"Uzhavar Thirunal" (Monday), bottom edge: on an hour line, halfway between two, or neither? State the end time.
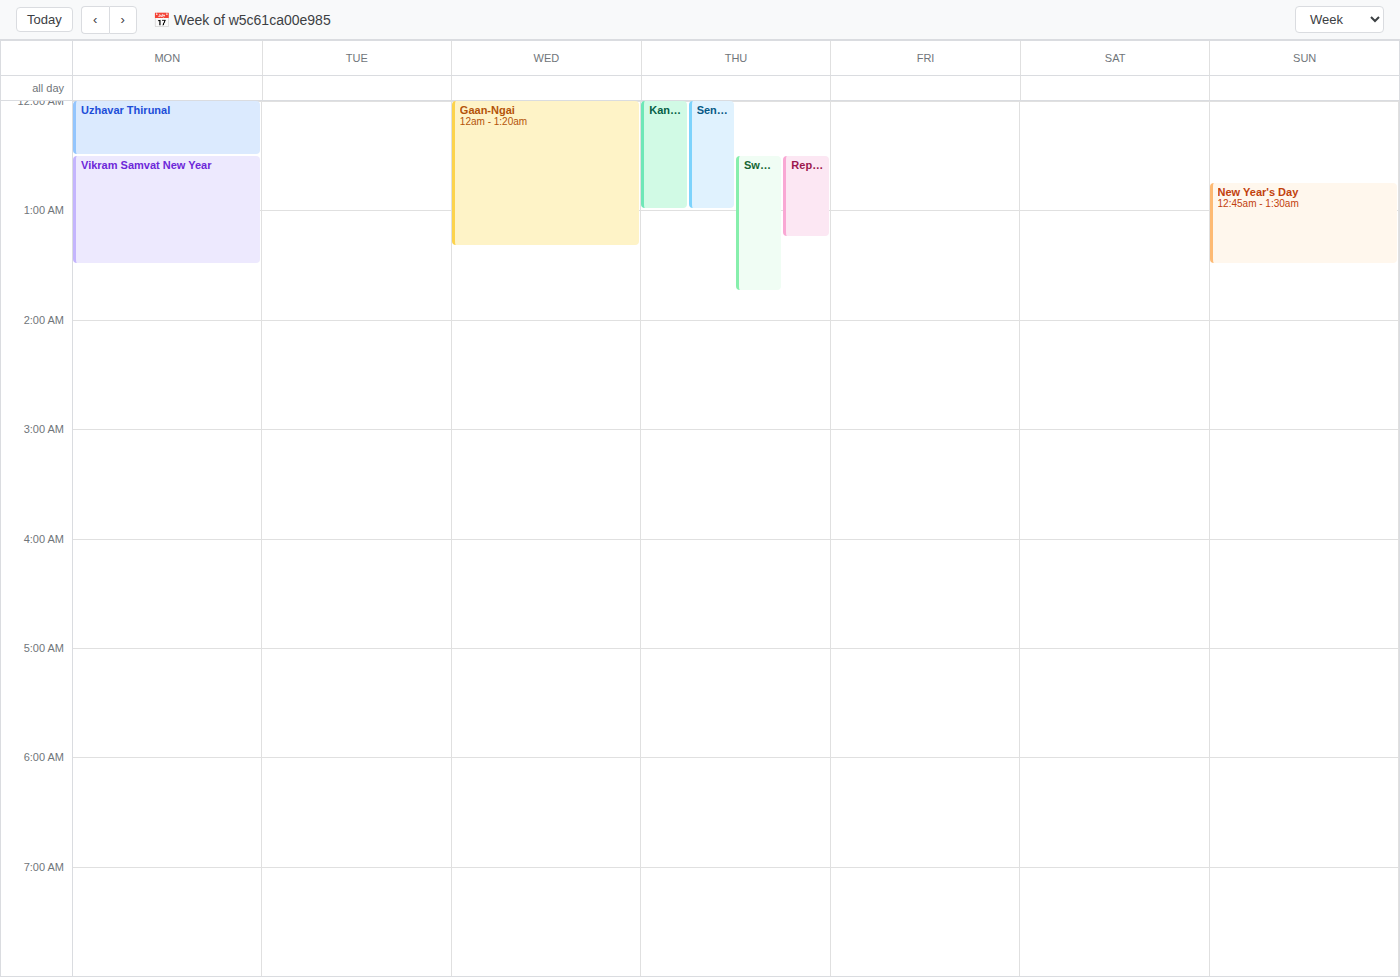
12:30 AM -- halfway between the 12 AM and 1 AM lines.